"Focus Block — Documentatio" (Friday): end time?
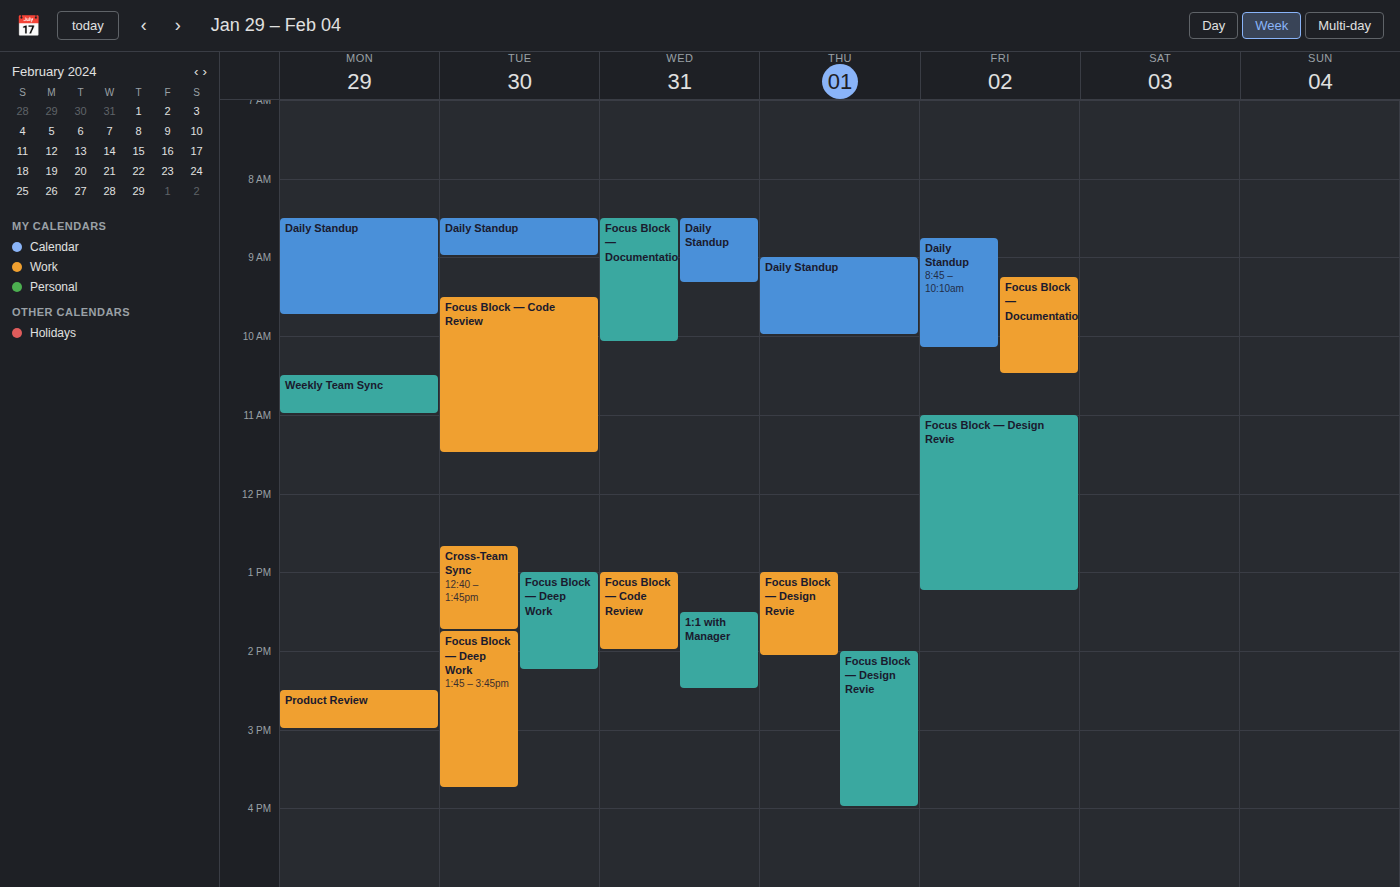
10:30 AM